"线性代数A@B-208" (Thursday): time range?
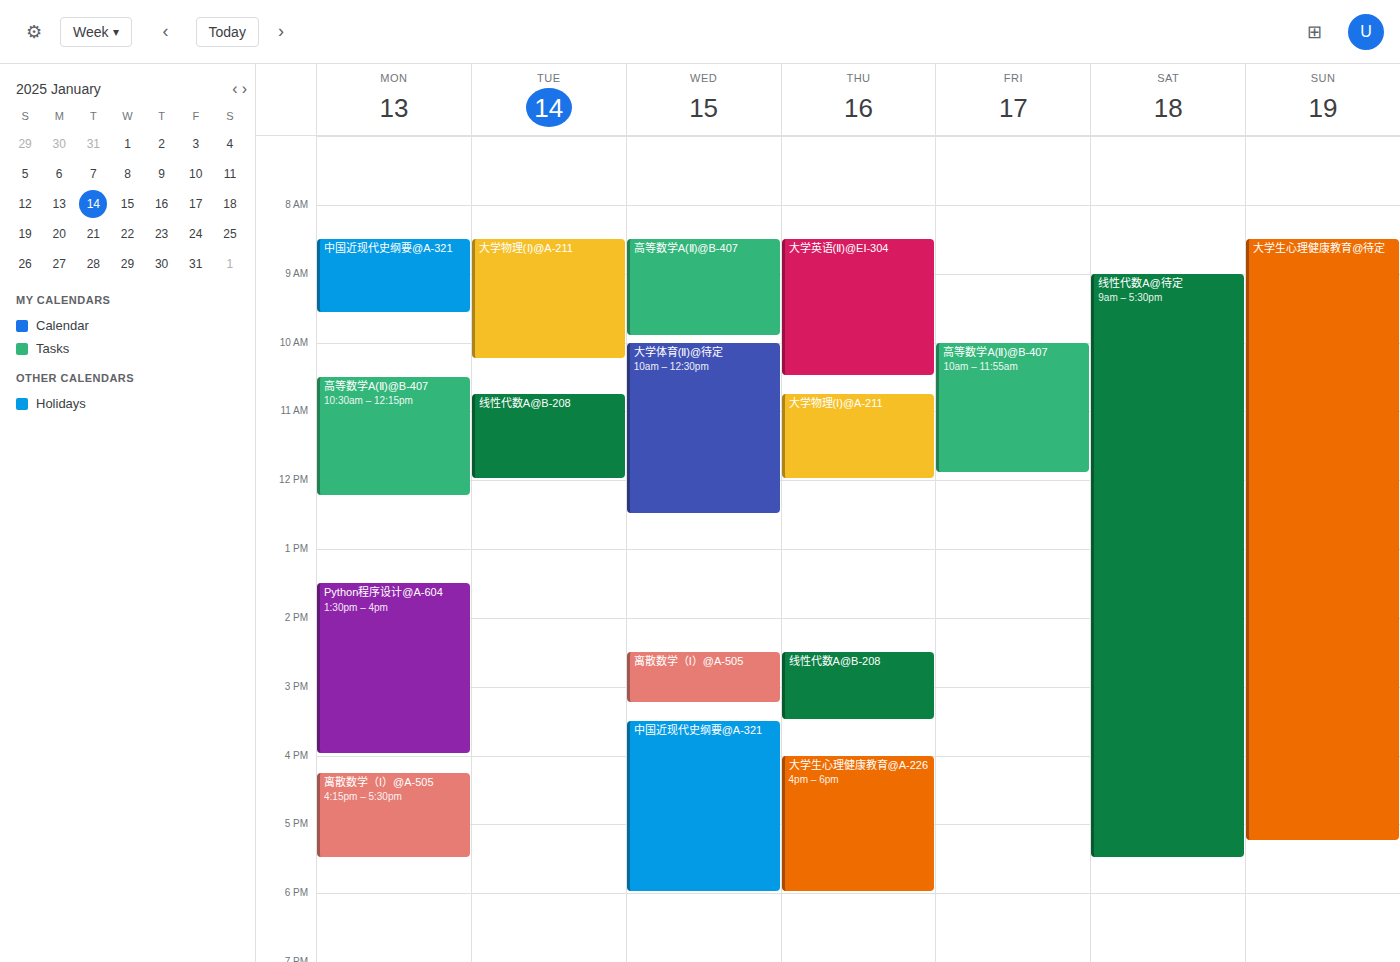
2:30 PM to 3:30 PM